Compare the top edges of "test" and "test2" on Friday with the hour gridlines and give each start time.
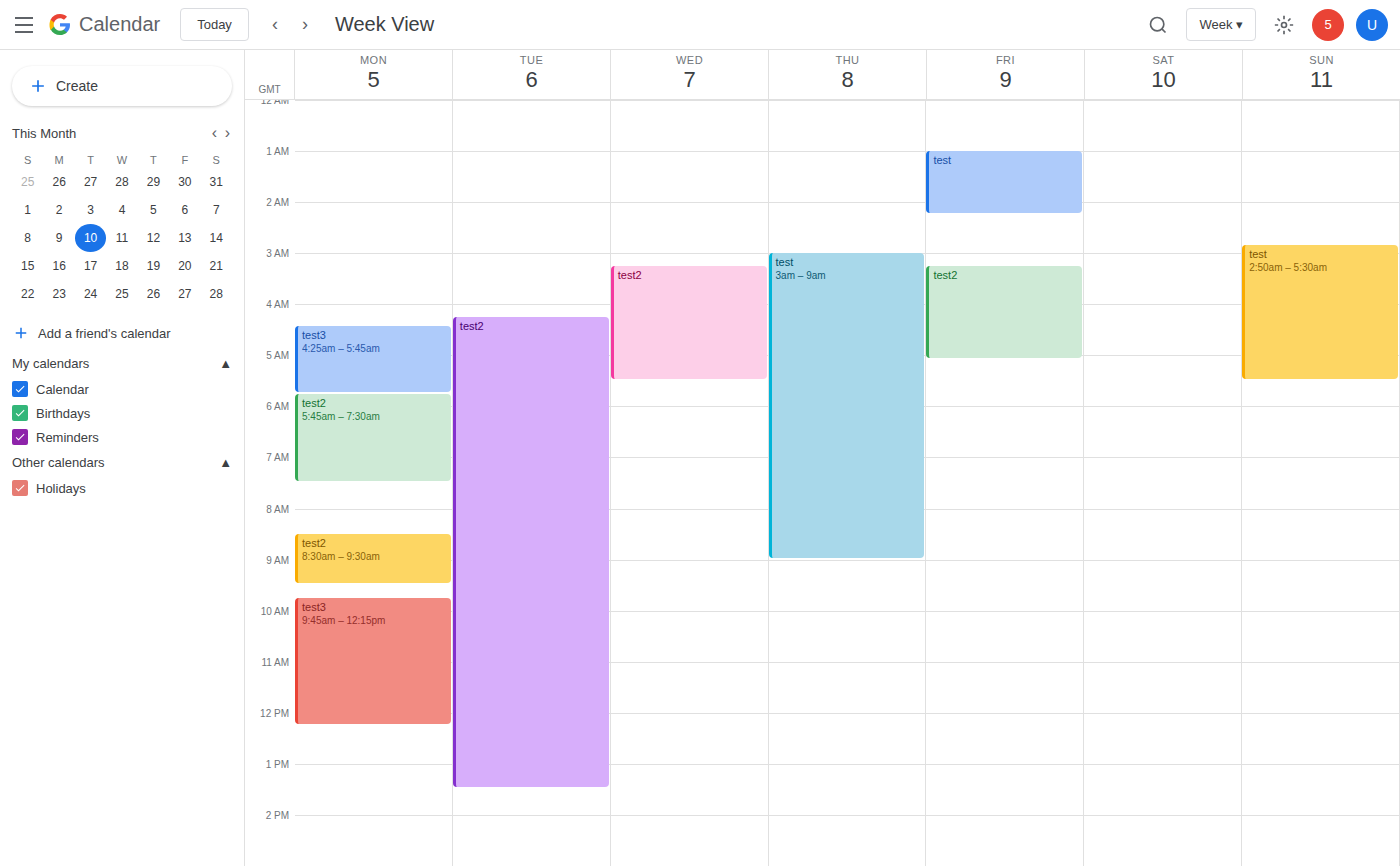
"test": 1:00 AM, exactly on the 1 AM line. "test2": 3:15 AM, neither: a quarter of the way from the 3 AM line to the 4 AM line.